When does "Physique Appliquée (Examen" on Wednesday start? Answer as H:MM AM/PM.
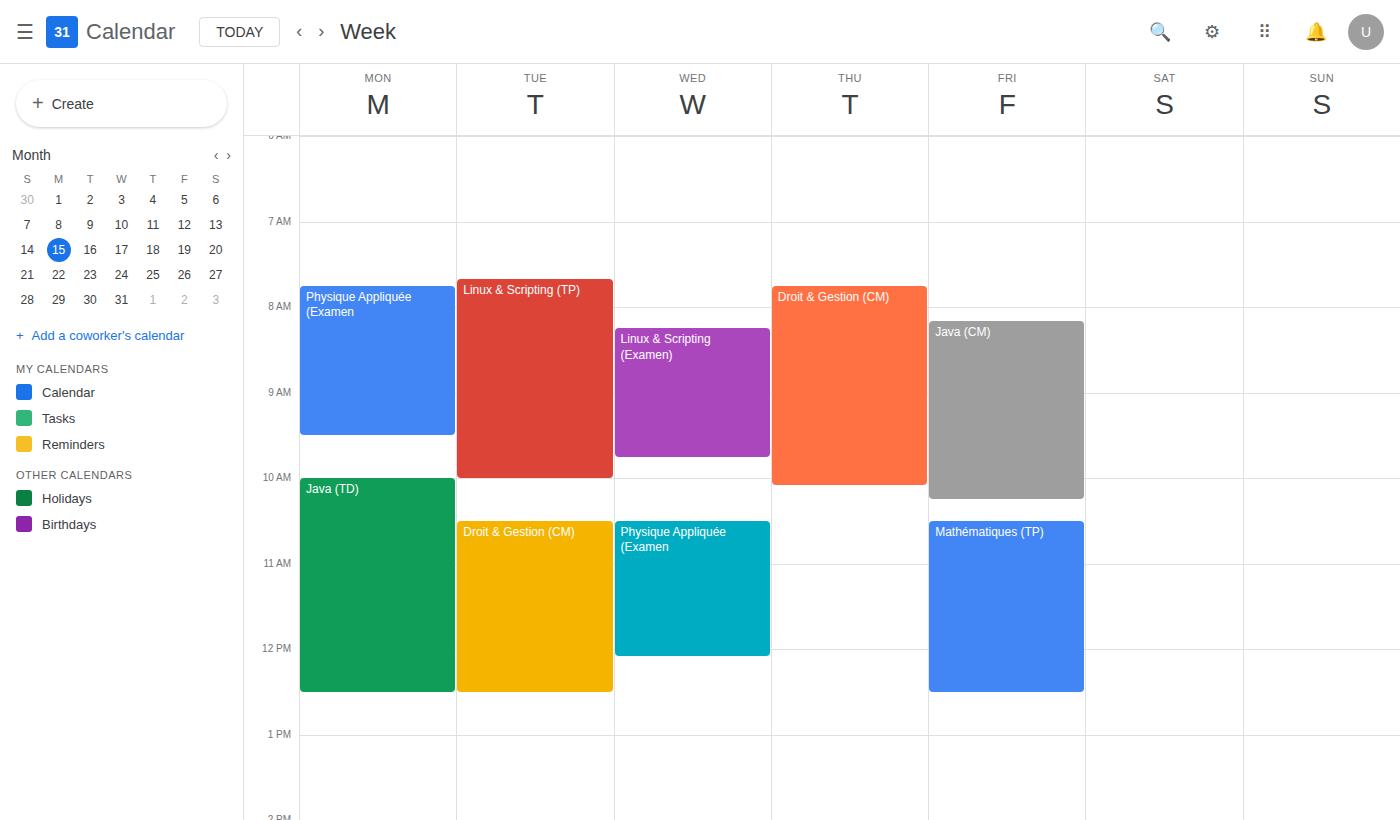
10:30 AM